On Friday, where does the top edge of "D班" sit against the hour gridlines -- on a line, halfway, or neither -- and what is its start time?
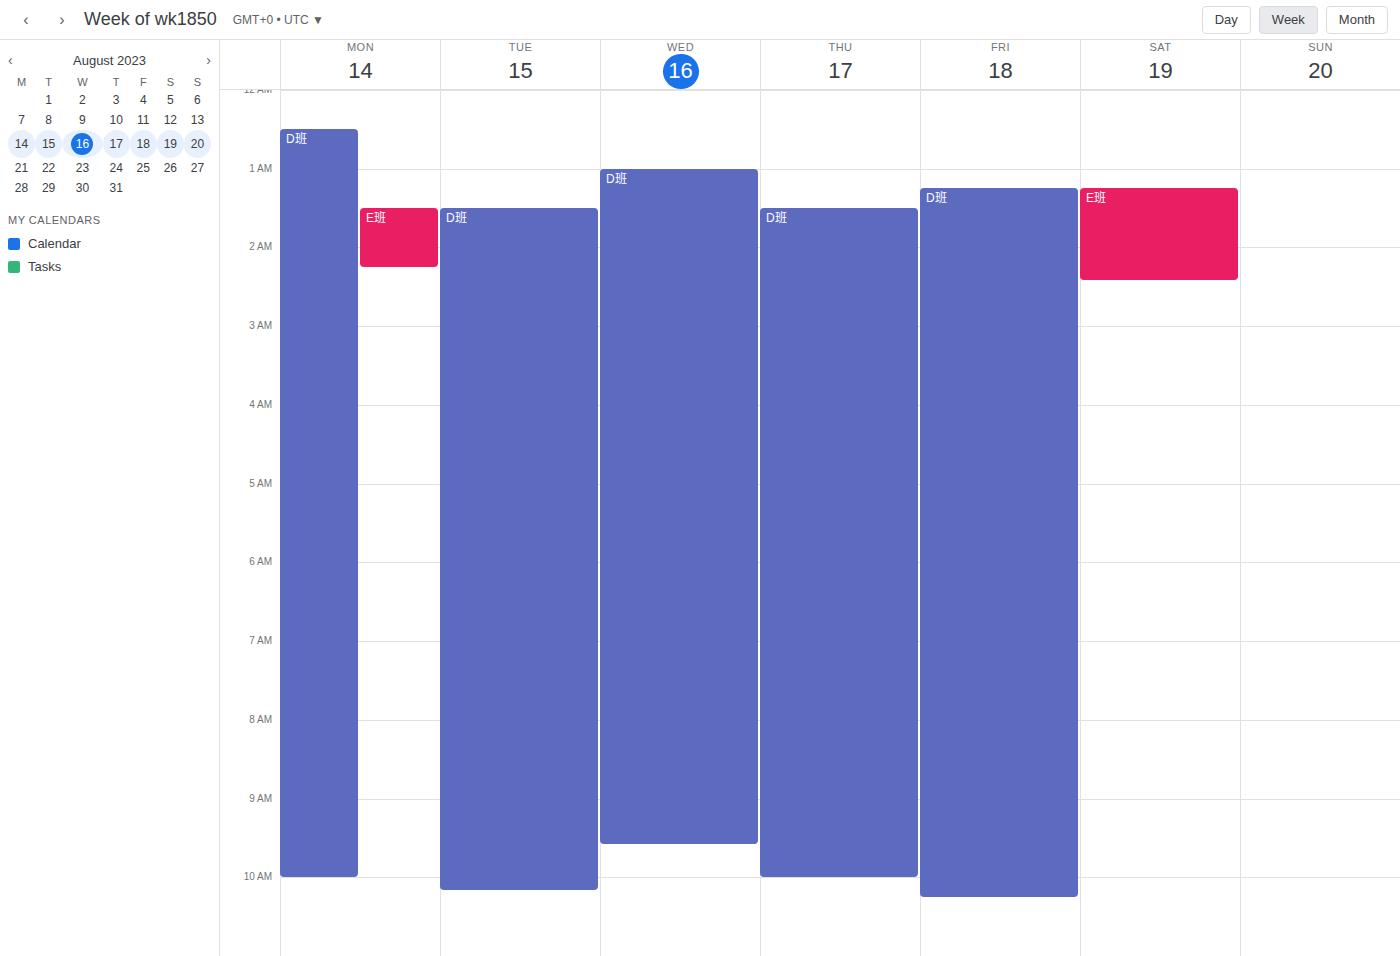
1:15 AM -- neither: a quarter of the way from the 1 AM line to the 2 AM line.